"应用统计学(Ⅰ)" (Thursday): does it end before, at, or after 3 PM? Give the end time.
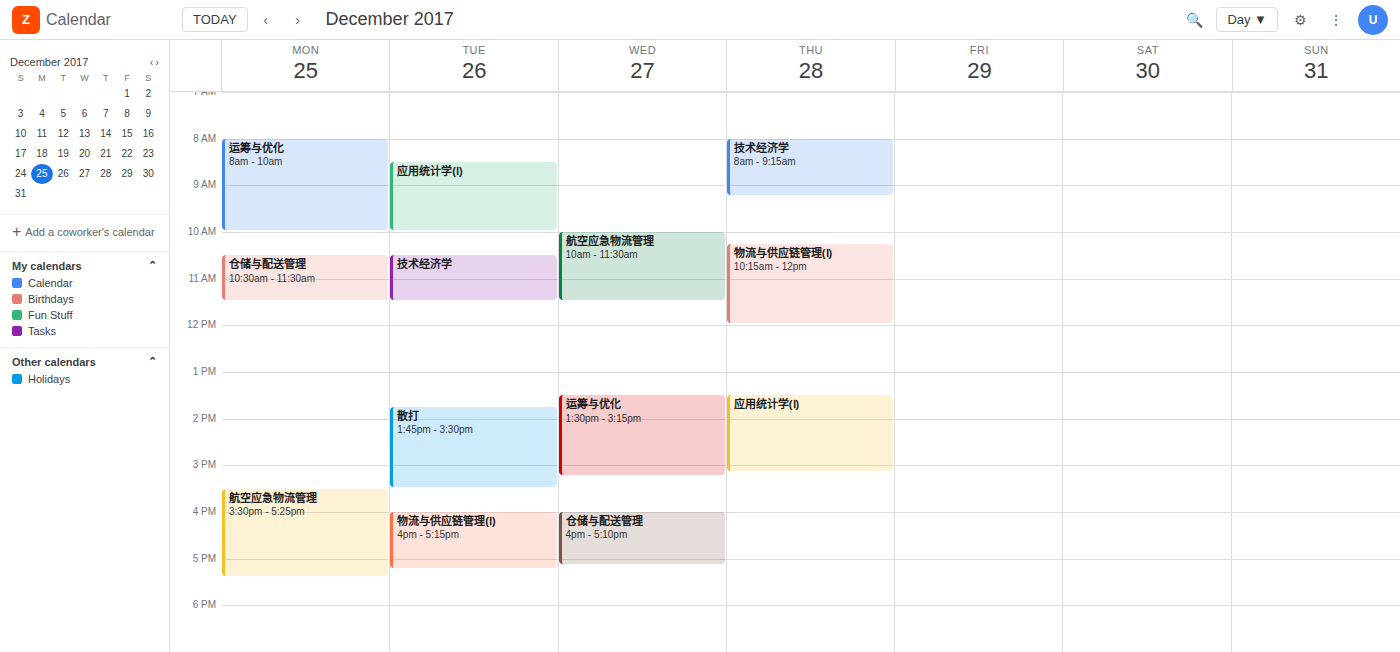
3:10 PM -- after 3 PM, 10 minutes below the 3 PM line.